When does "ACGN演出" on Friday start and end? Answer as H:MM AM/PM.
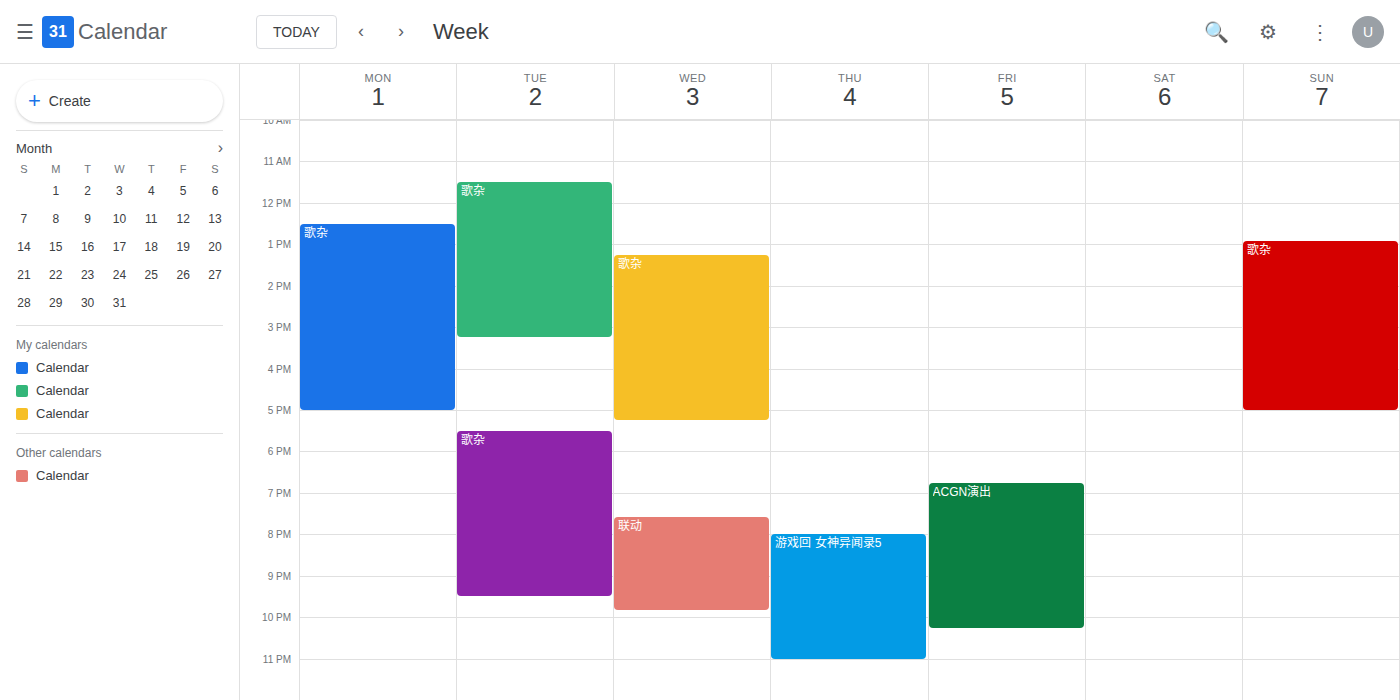
6:45 PM to 10:15 PM